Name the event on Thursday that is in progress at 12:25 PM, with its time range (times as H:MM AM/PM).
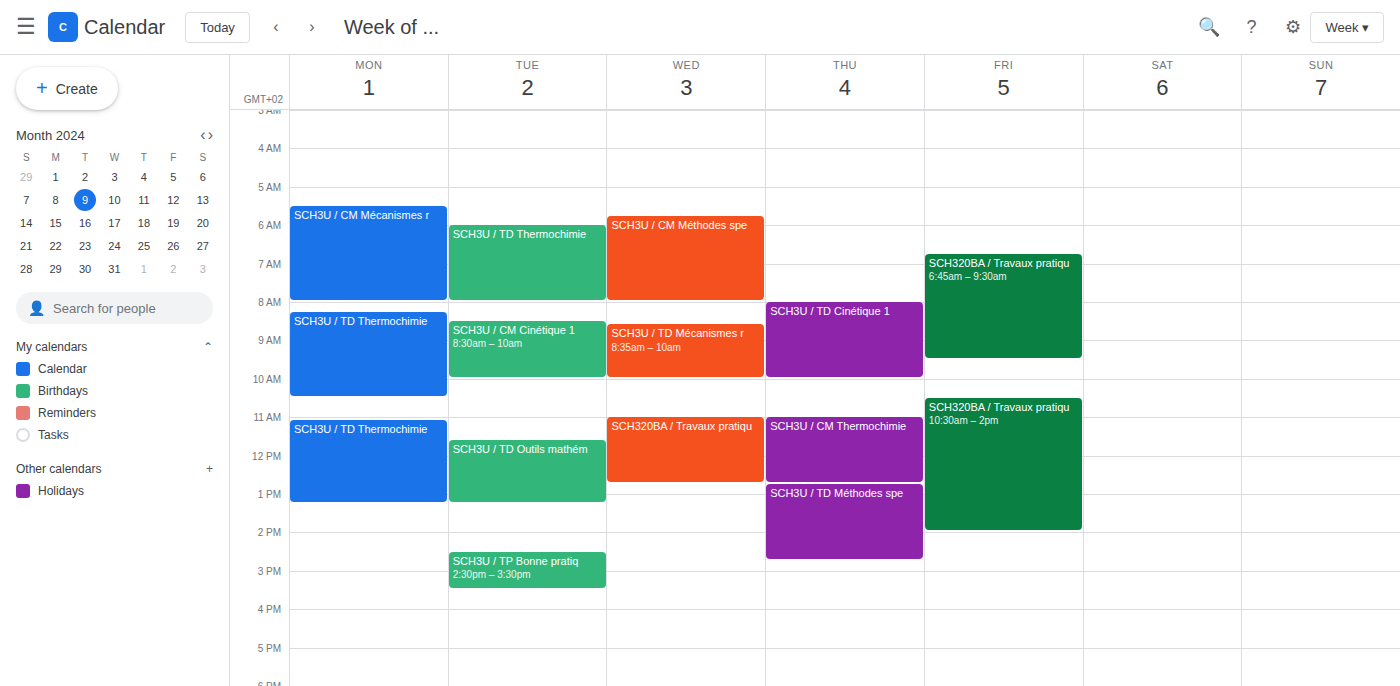
"SCH3U / CM Thermochimie", 11:00 AM to 12:45 PM